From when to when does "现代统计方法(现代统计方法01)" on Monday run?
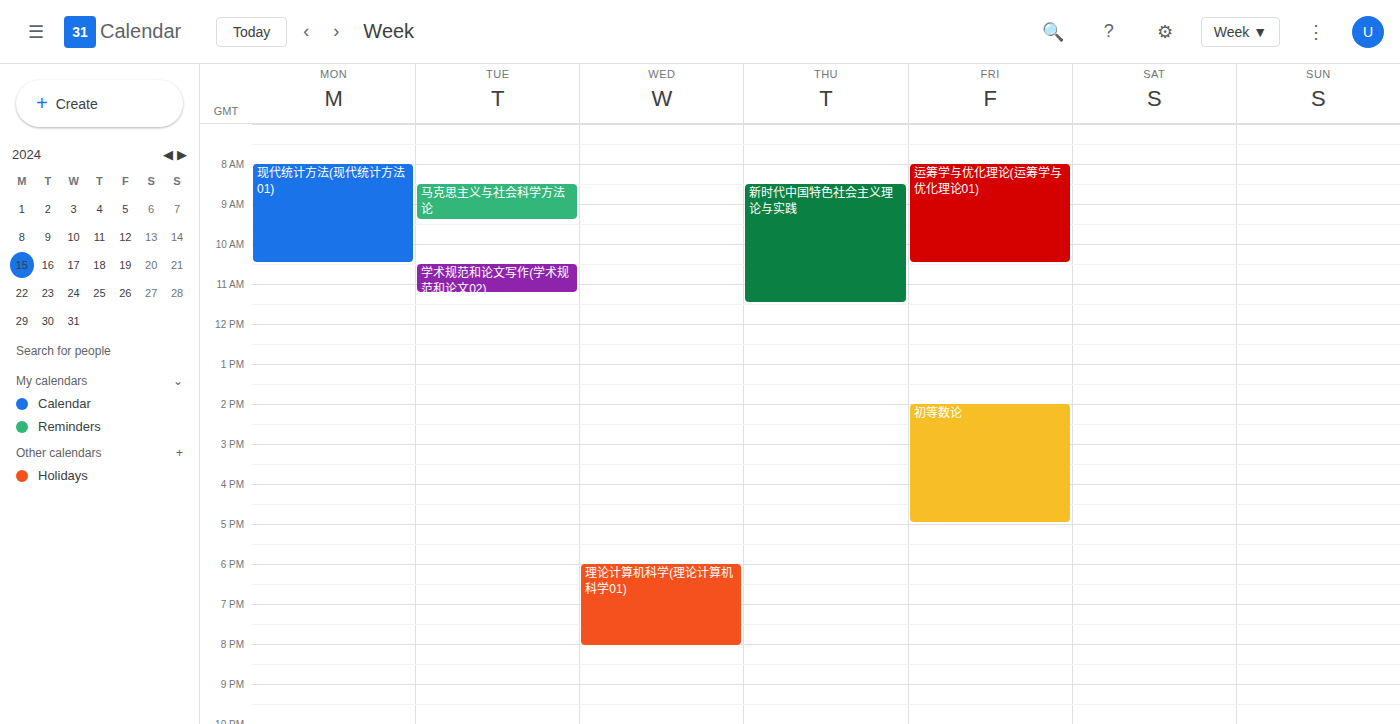
8:00 AM to 10:30 AM